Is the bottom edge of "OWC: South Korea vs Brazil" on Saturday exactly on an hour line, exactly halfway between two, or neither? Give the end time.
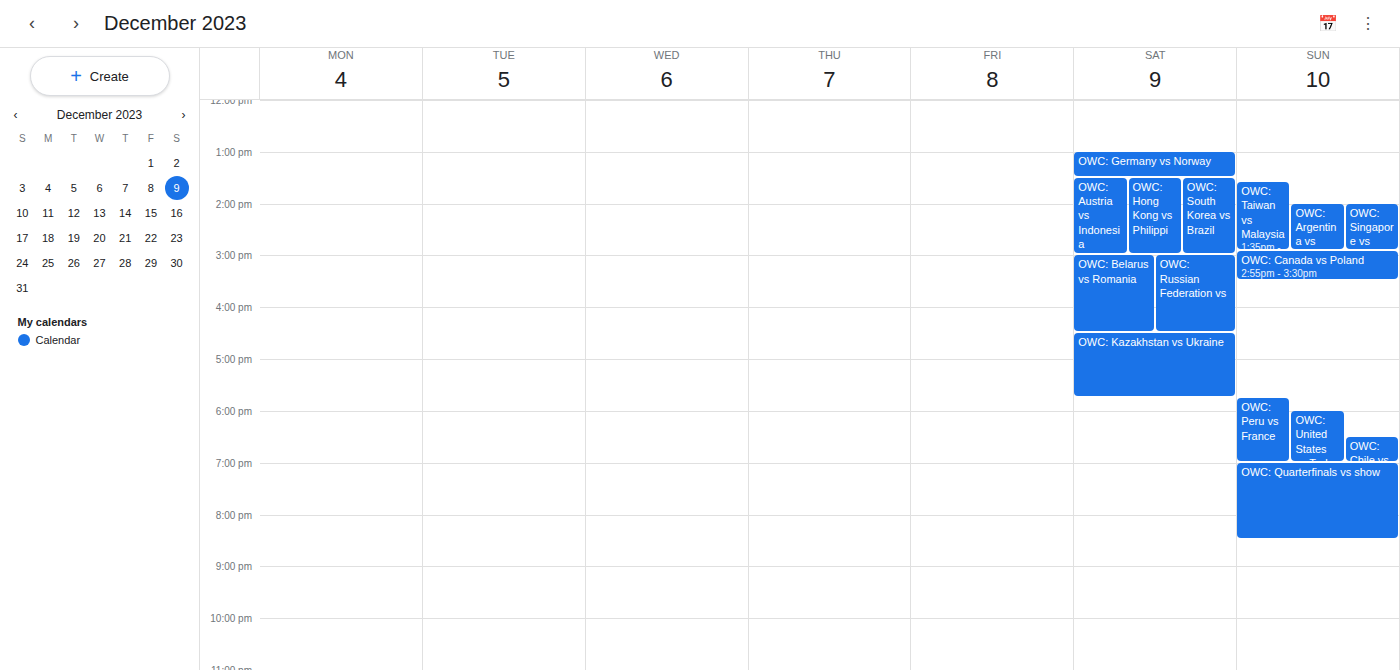
3:00 PM -- exactly on the 3 PM line.